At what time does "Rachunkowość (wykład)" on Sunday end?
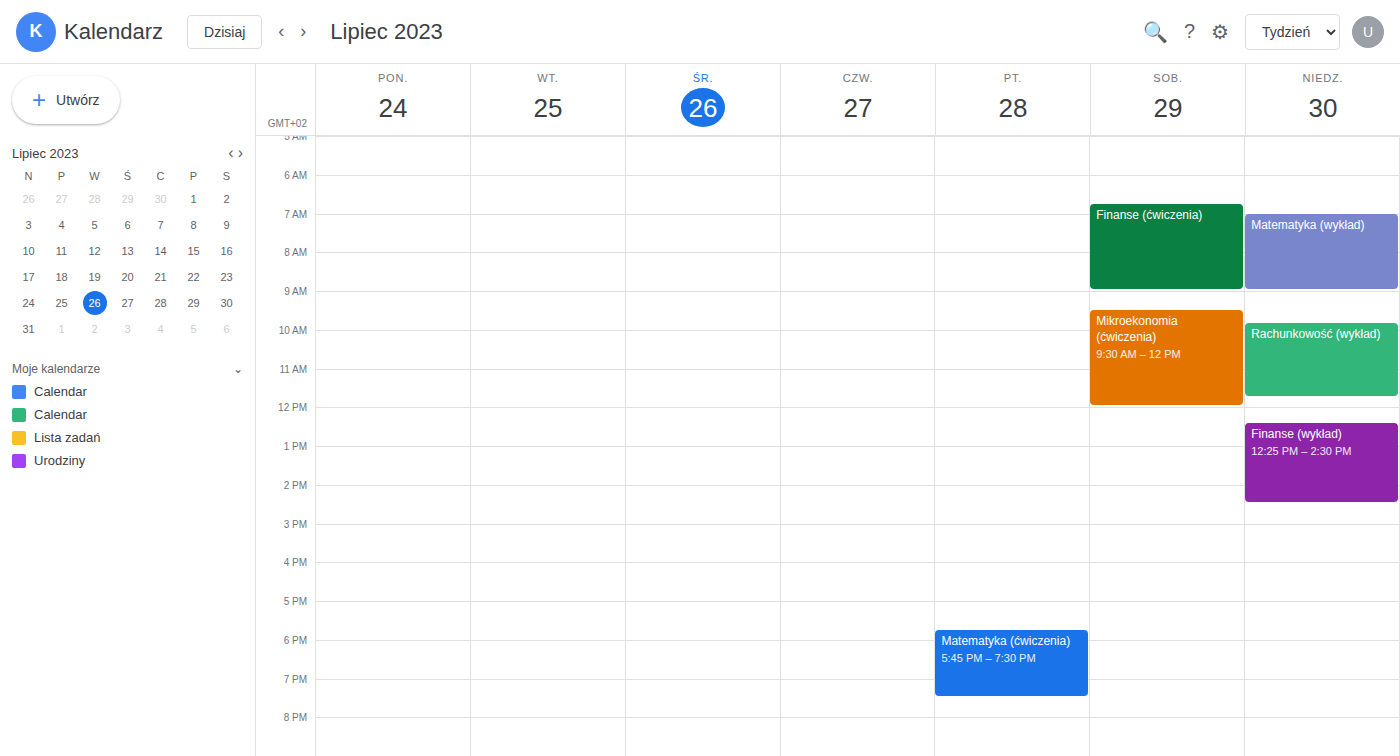
11:45 AM